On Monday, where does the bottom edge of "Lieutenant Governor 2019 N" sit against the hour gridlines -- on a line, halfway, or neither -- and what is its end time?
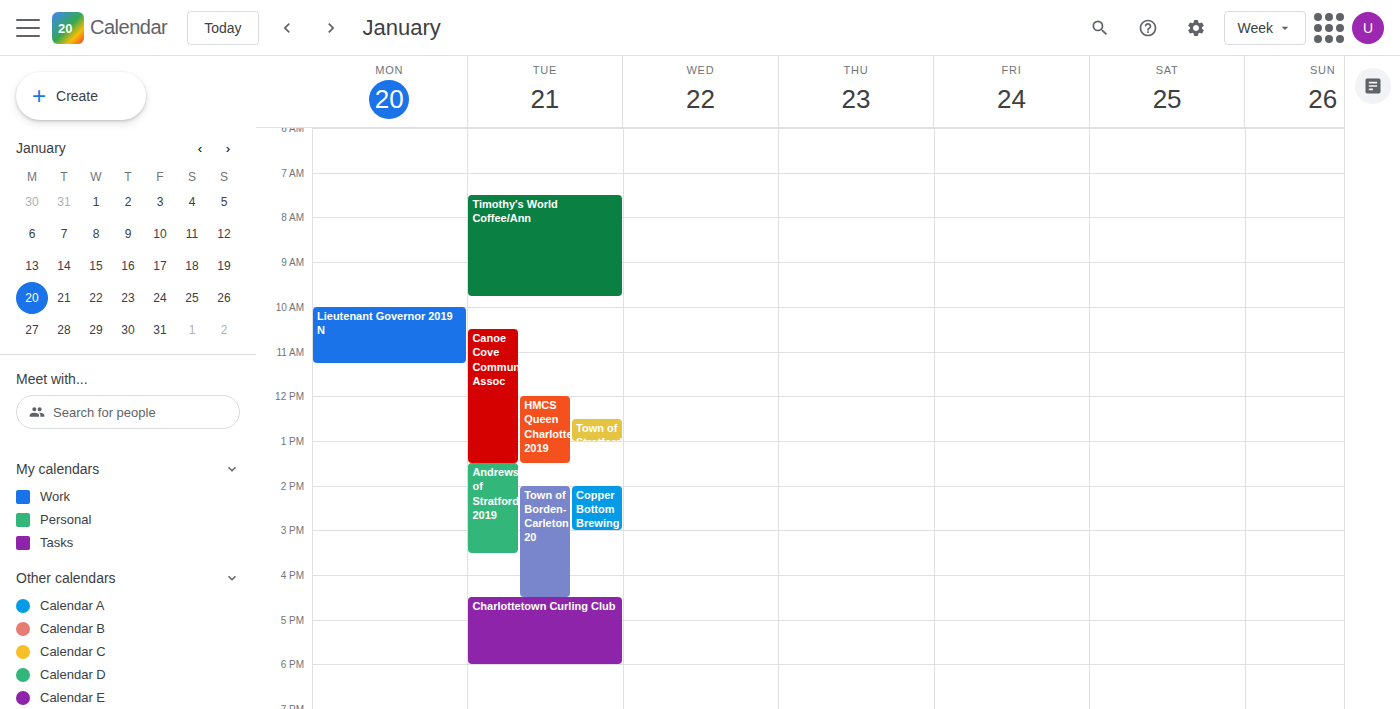
11:15 AM -- neither: a quarter of the way from the 11 AM line to the 12 PM line.